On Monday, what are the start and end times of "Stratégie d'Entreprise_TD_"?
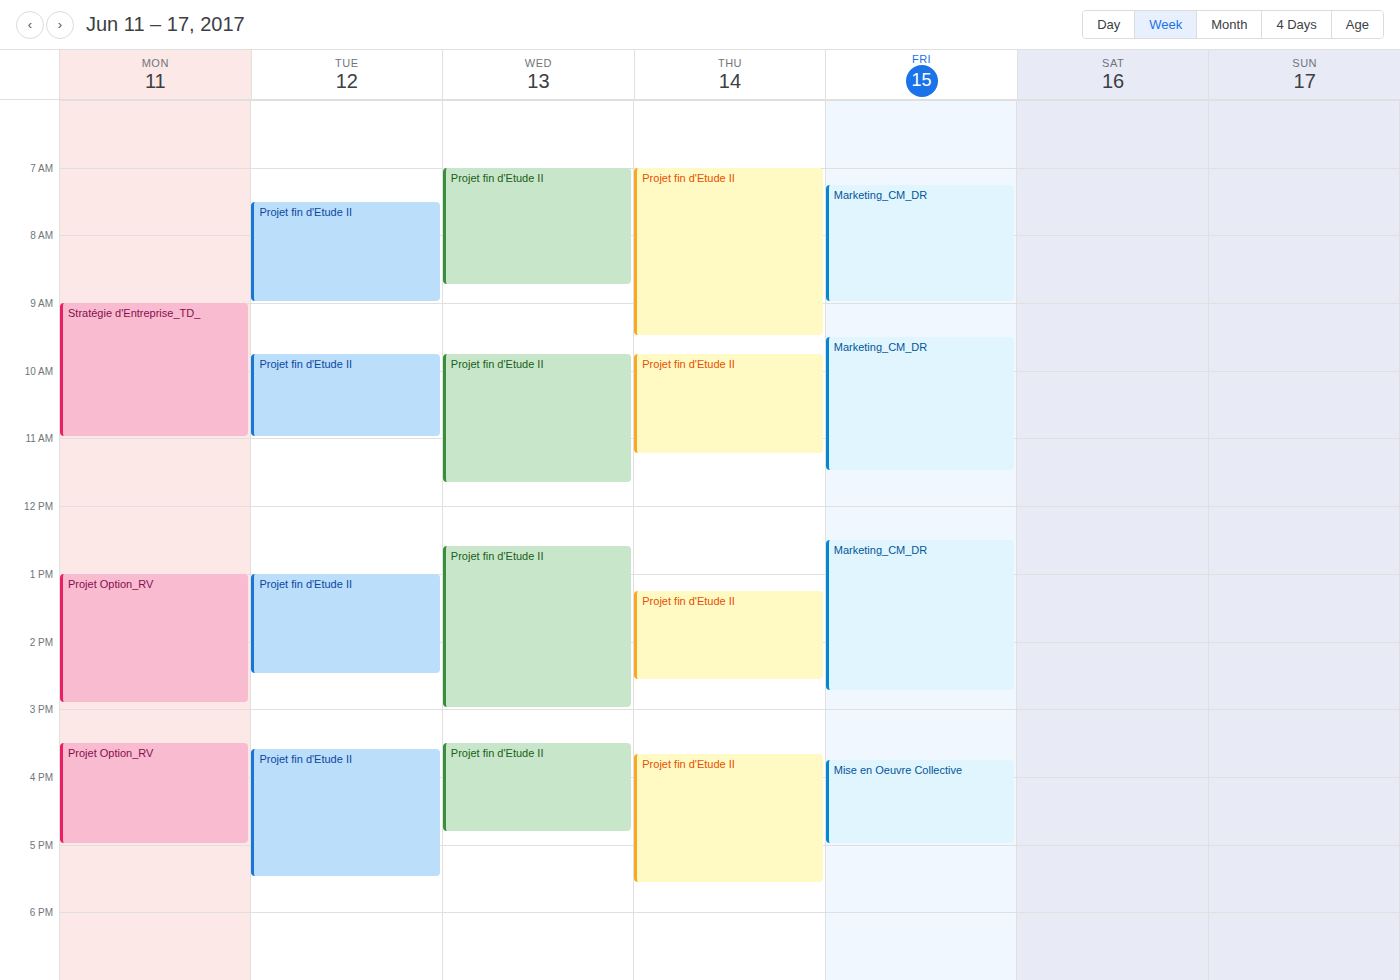
9:00 AM to 11:00 AM